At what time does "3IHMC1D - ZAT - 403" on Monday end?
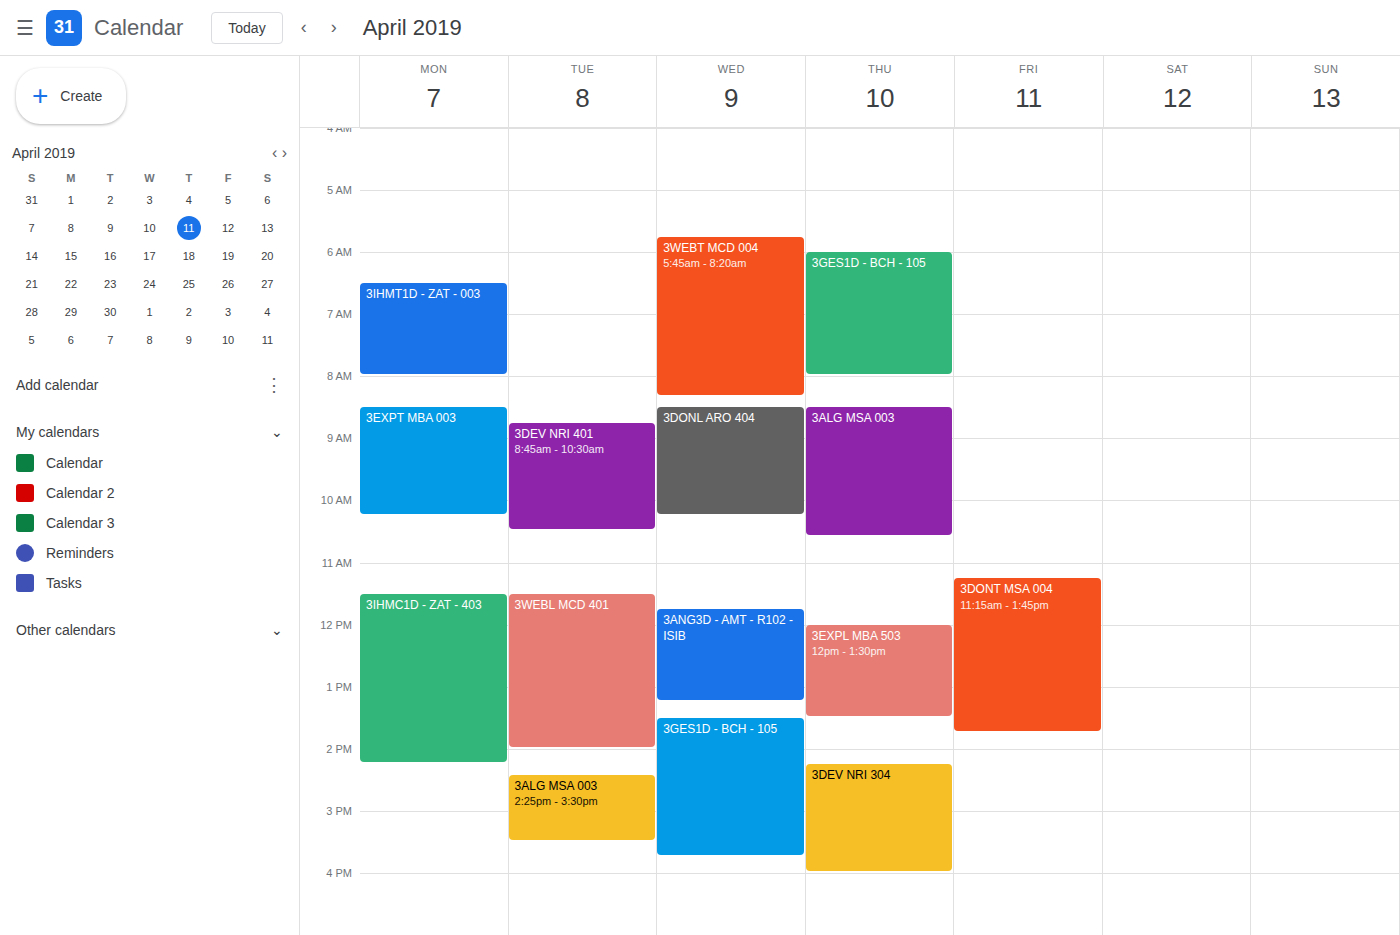
2:15 PM